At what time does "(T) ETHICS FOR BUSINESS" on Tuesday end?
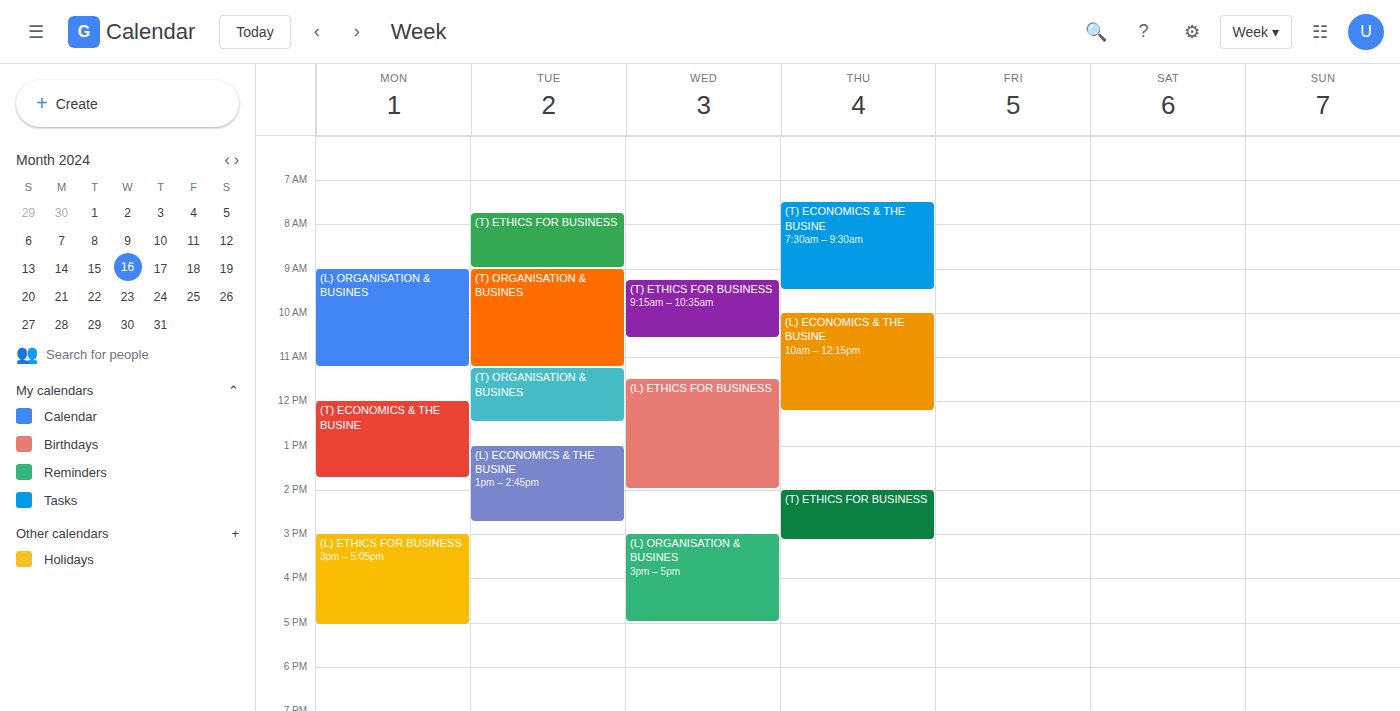
09:00